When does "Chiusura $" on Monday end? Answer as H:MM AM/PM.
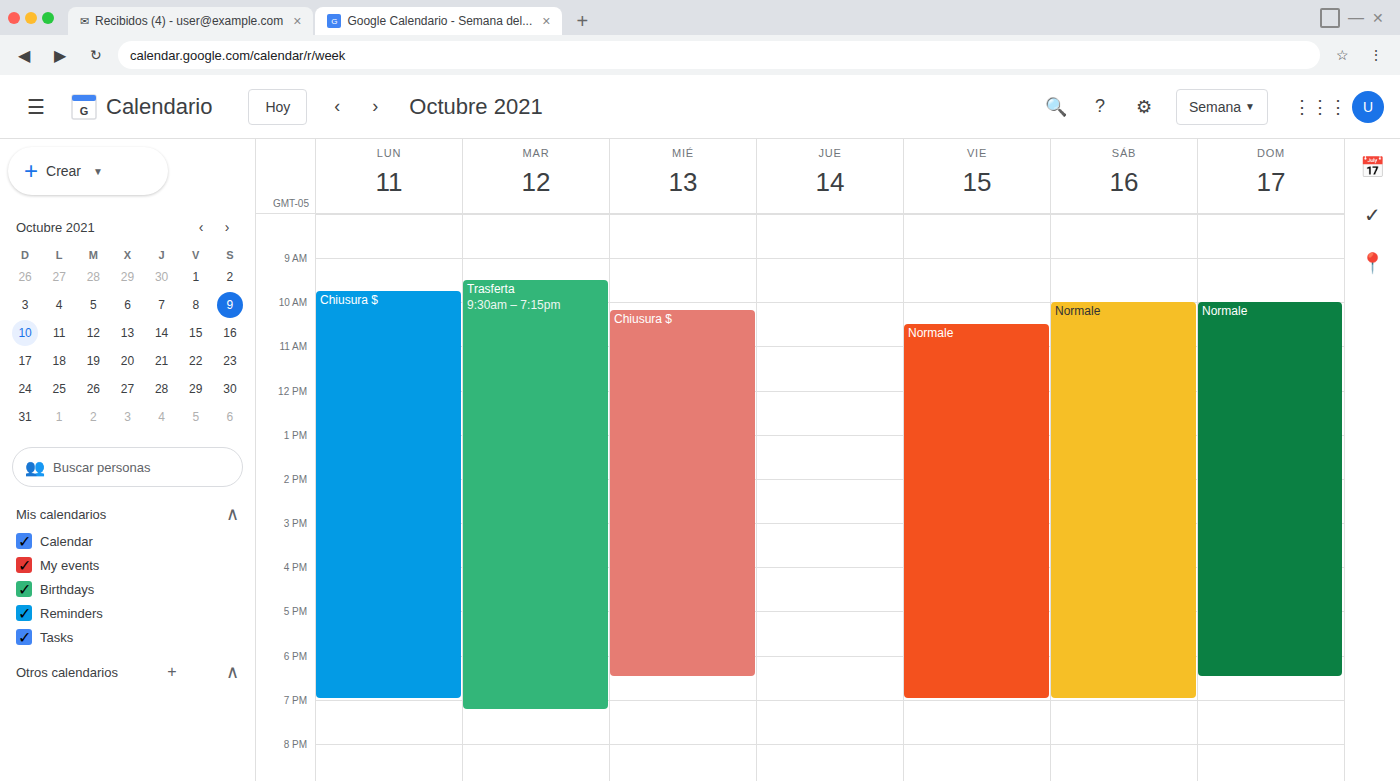
7:00 PM